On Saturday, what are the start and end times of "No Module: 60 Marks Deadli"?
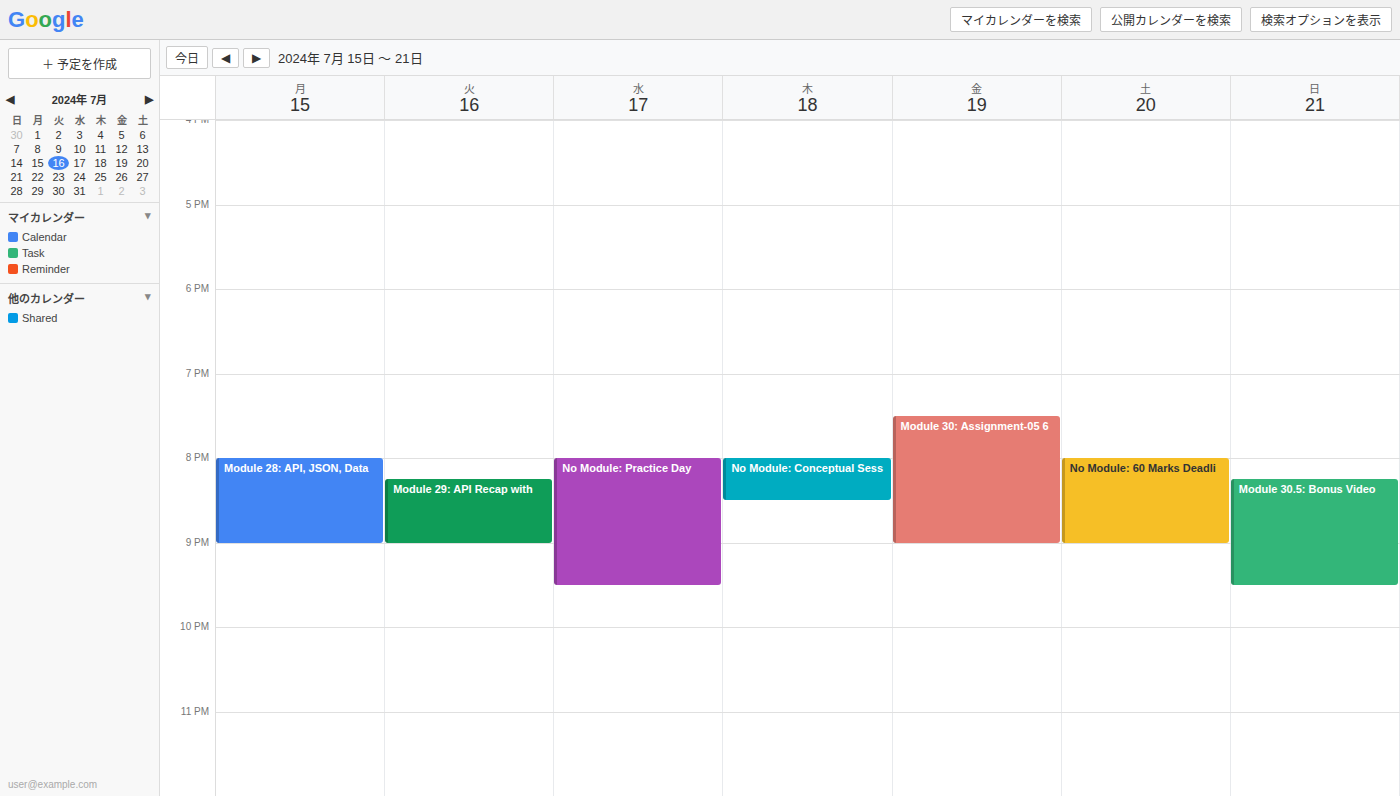
8:00 PM to 9:00 PM